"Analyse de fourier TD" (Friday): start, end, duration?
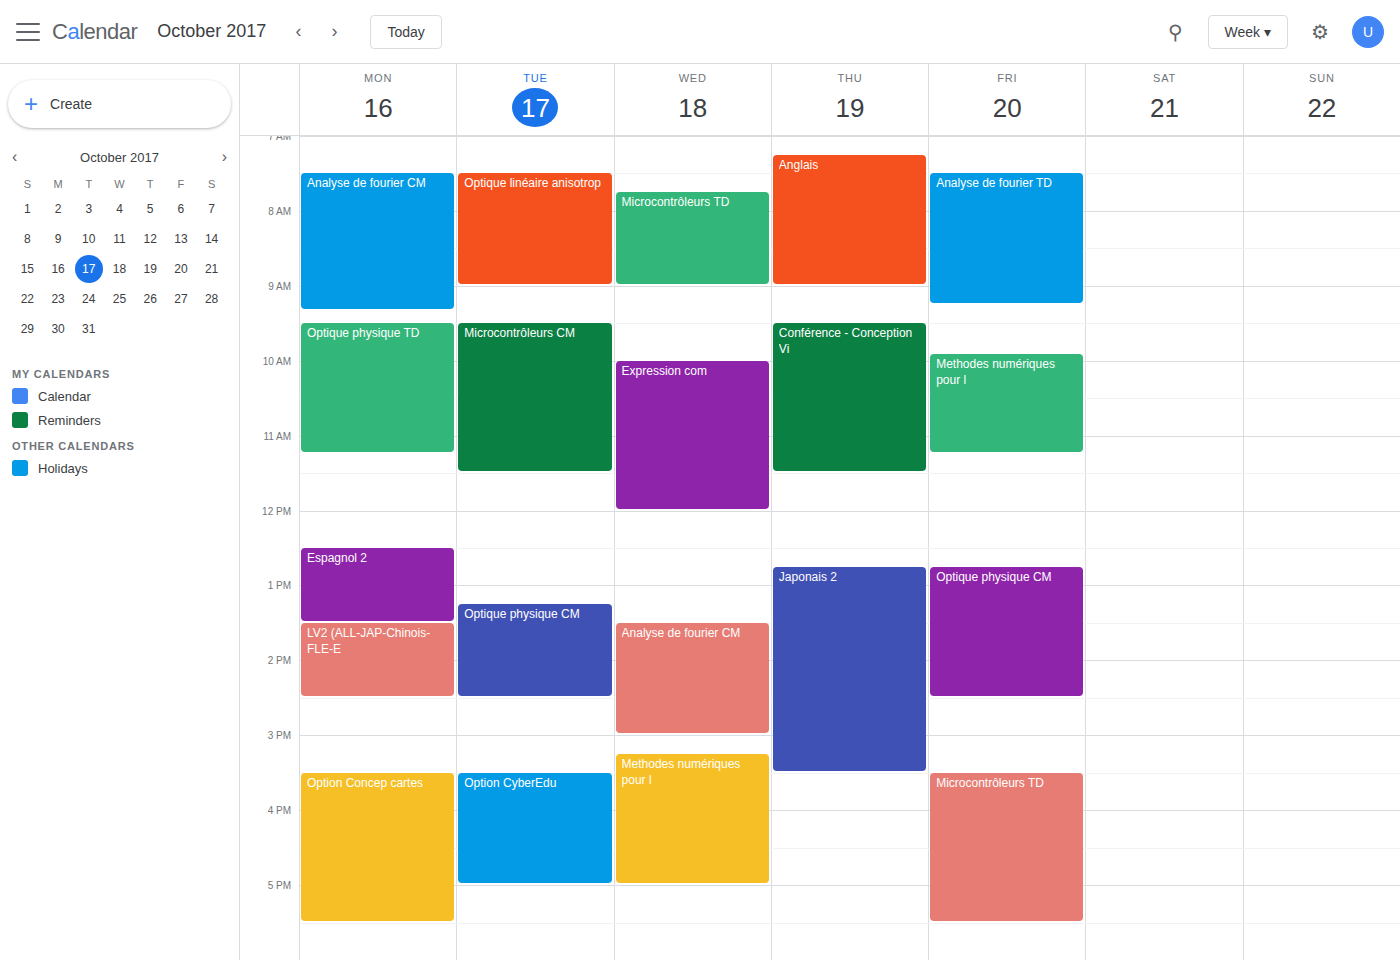
7:30 AM to 9:15 AM, 1 hour 45 minutes